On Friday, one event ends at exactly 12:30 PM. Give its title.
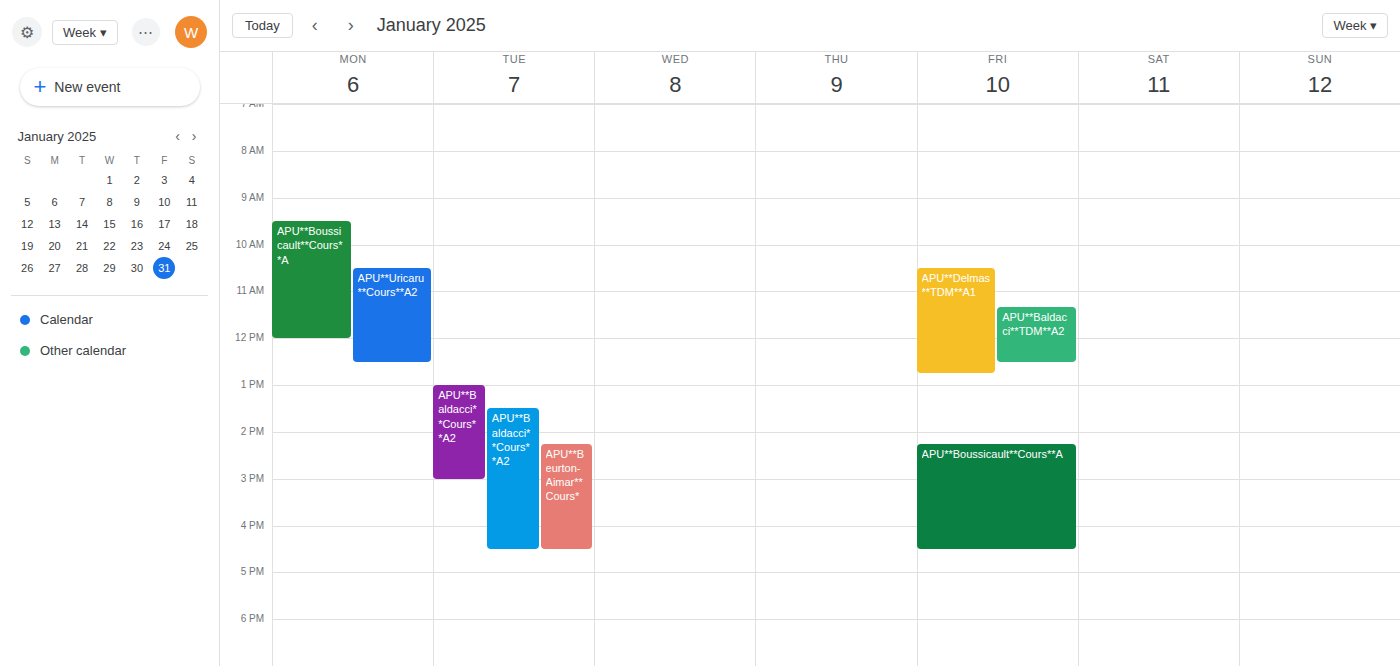
"APU**Baldacci**TDM**A2"